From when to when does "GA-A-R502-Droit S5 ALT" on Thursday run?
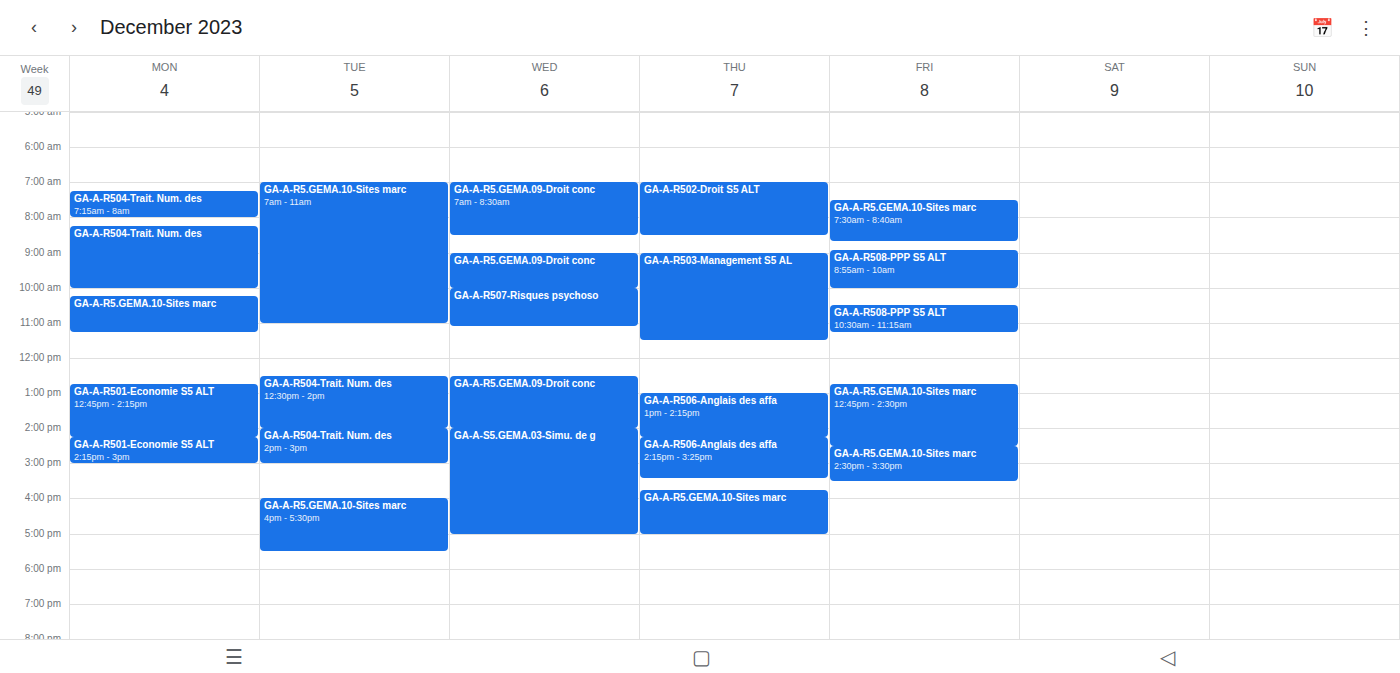
7:00 AM to 8:30 AM